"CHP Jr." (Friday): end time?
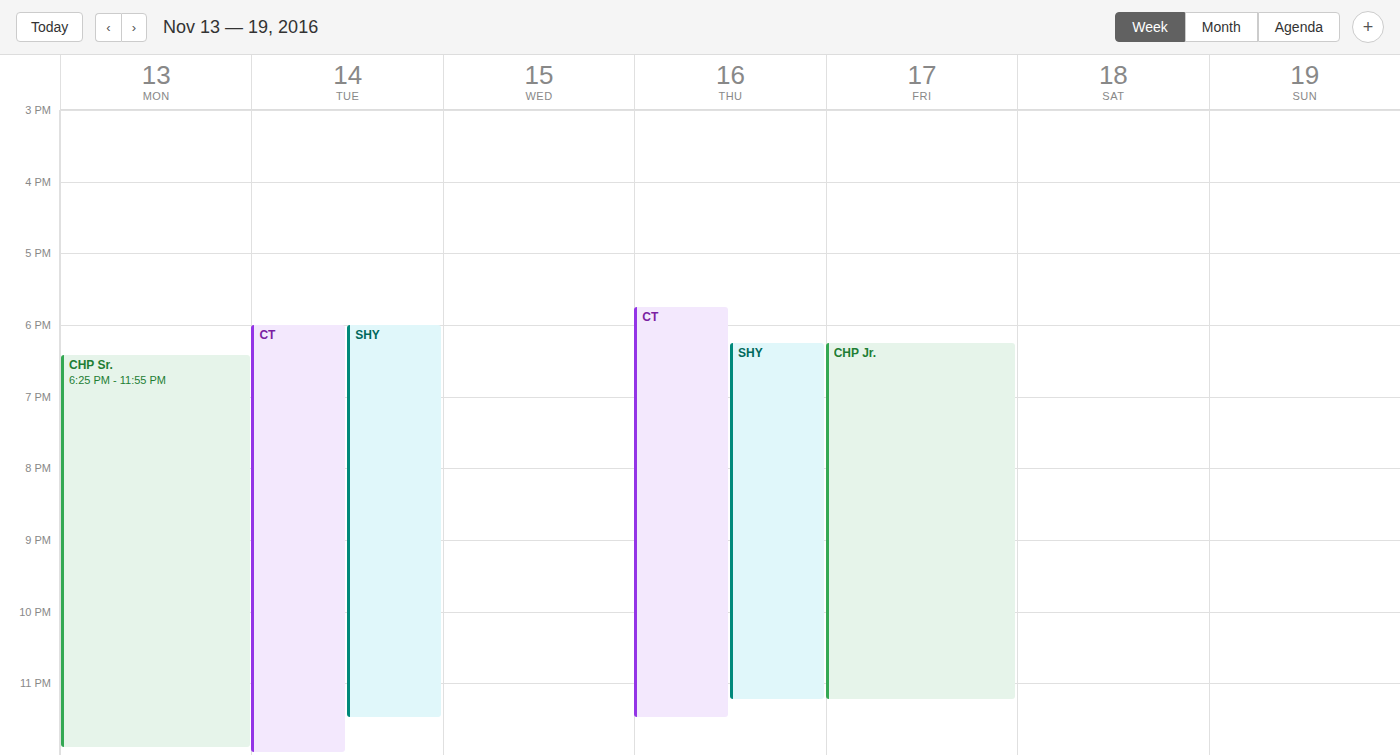
11:15 PM